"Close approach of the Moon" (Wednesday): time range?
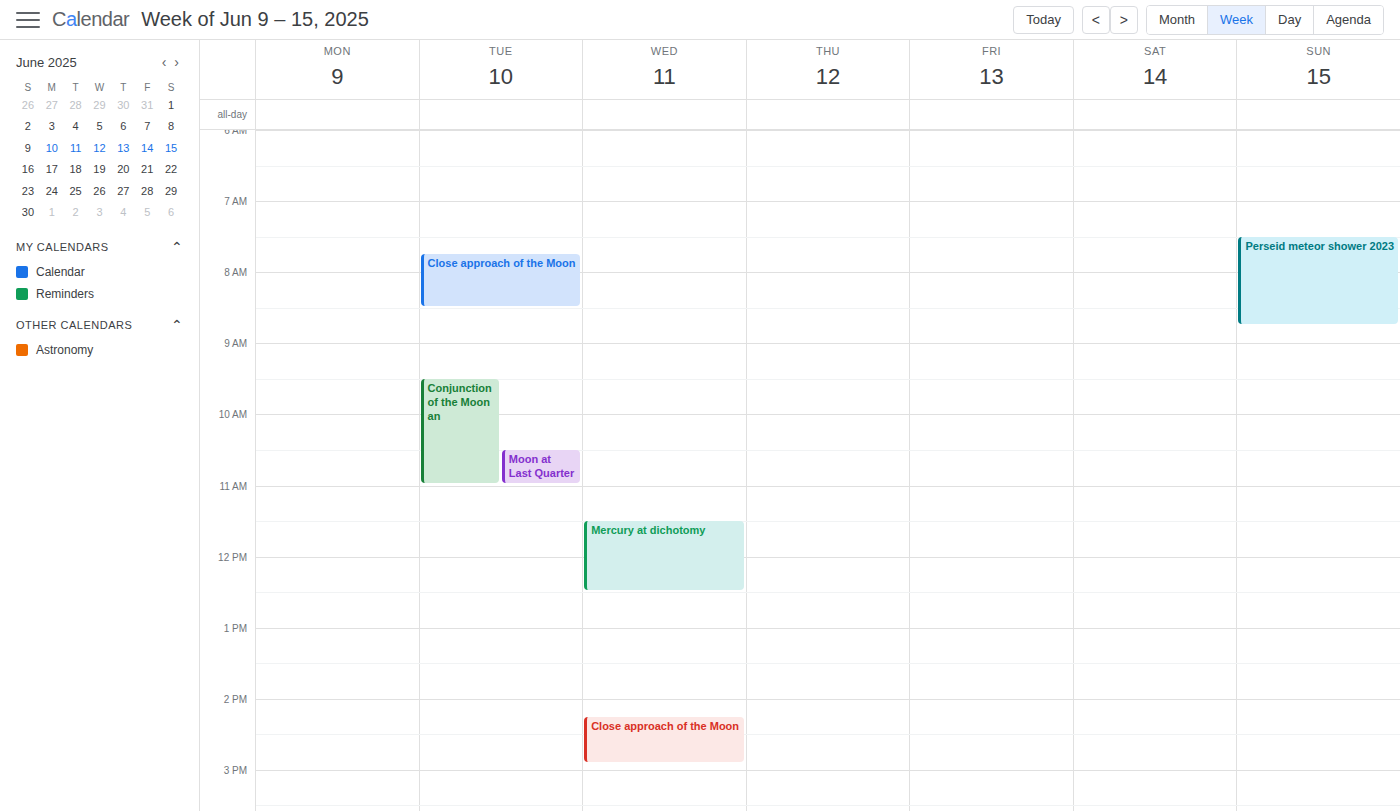
14:15 to 14:55